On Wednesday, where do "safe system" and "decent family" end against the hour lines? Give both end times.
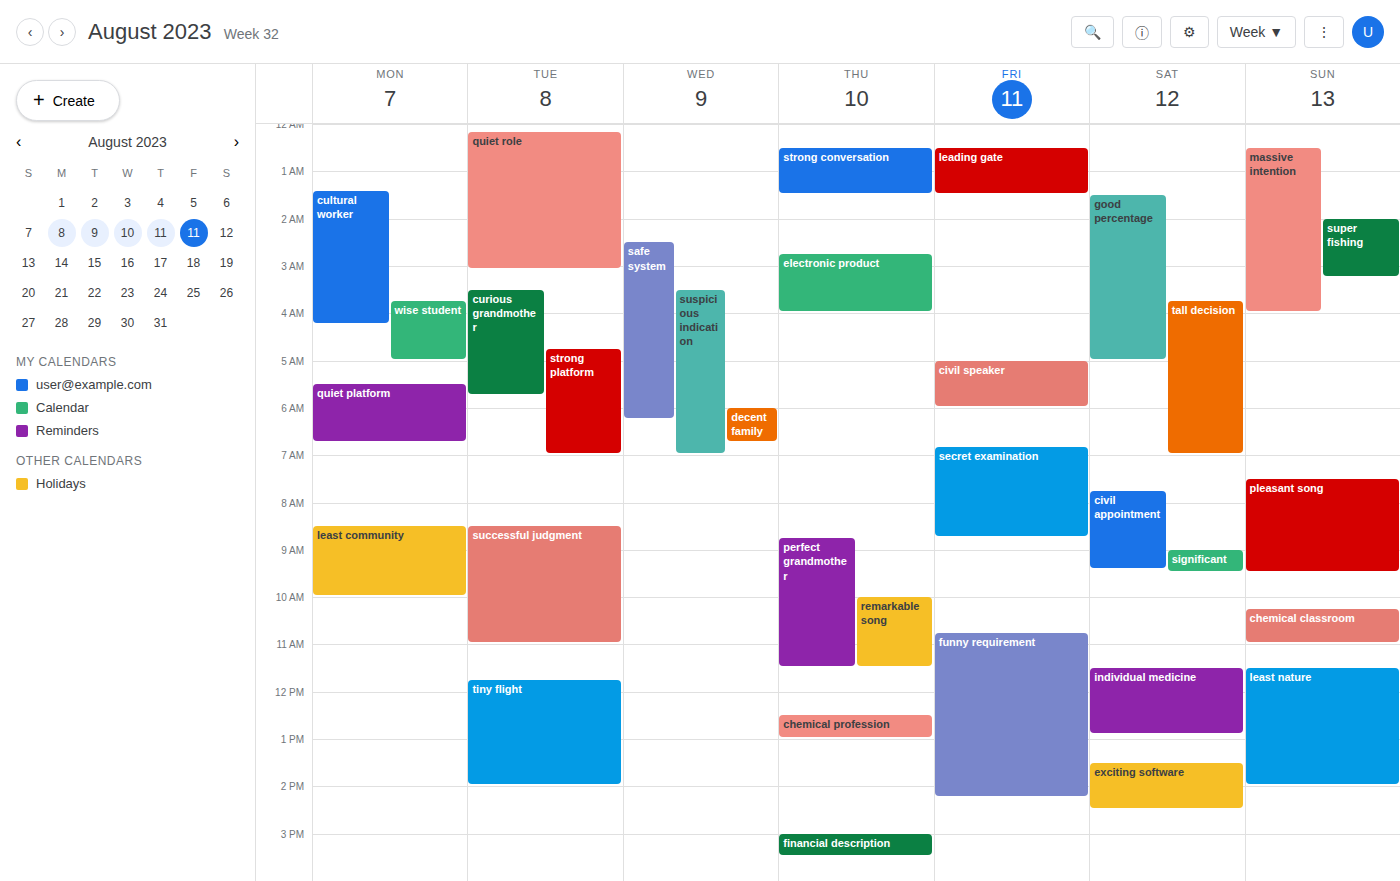
"safe system": 6:15 AM, neither: a quarter of the way from the 6 AM line to the 7 AM line. "decent family": 6:45 AM, neither: three quarters of the way from the 6 AM line to the 7 AM line.